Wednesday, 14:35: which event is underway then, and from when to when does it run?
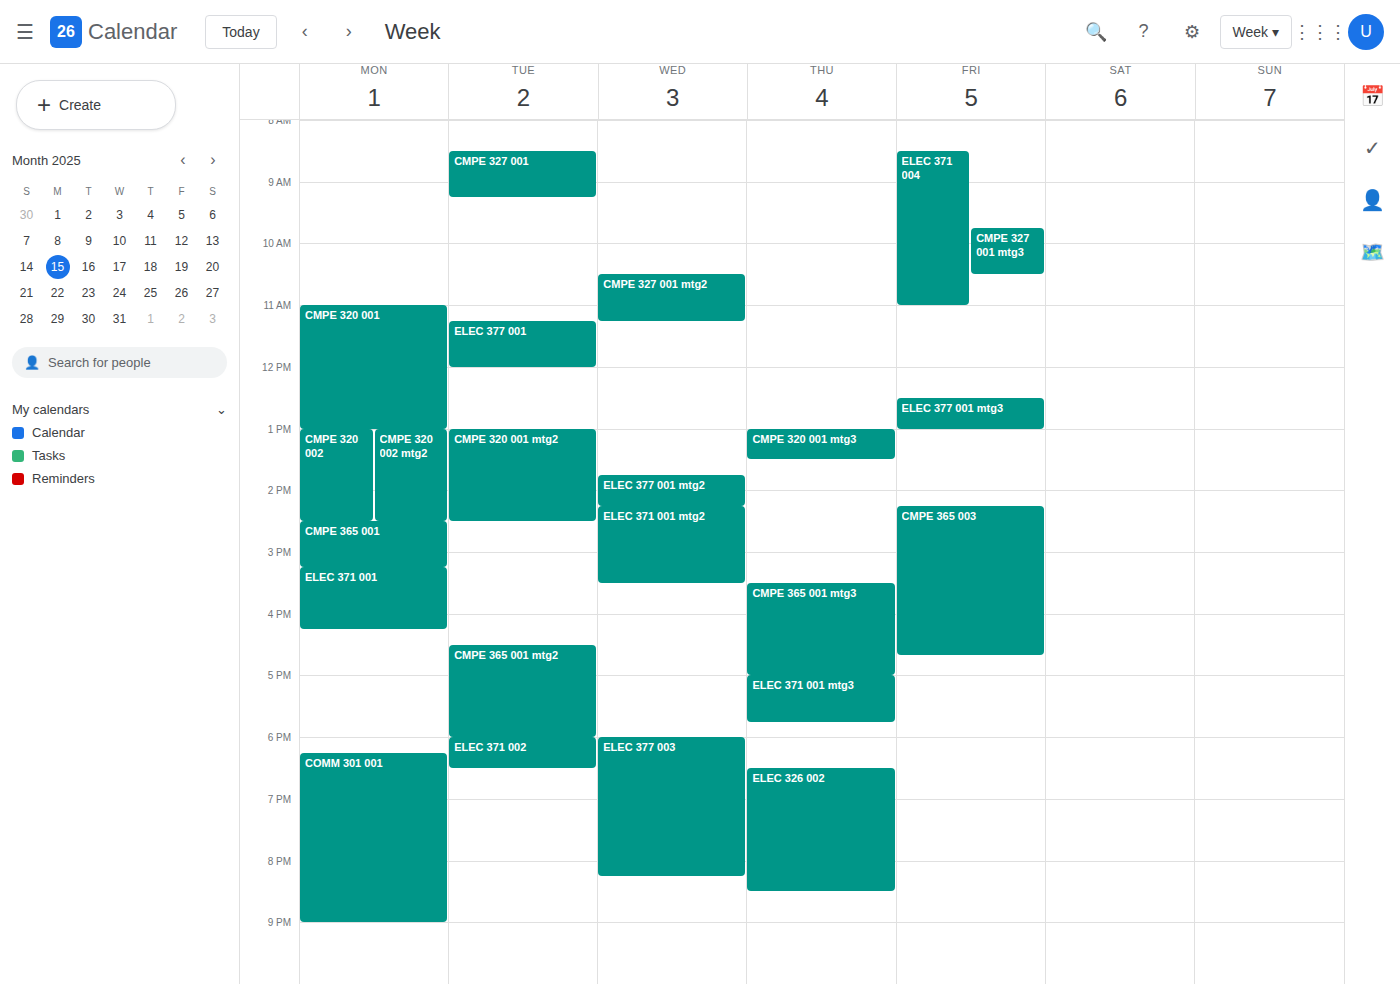
"ELEC 371 001 mtg2", 14:15 to 15:30